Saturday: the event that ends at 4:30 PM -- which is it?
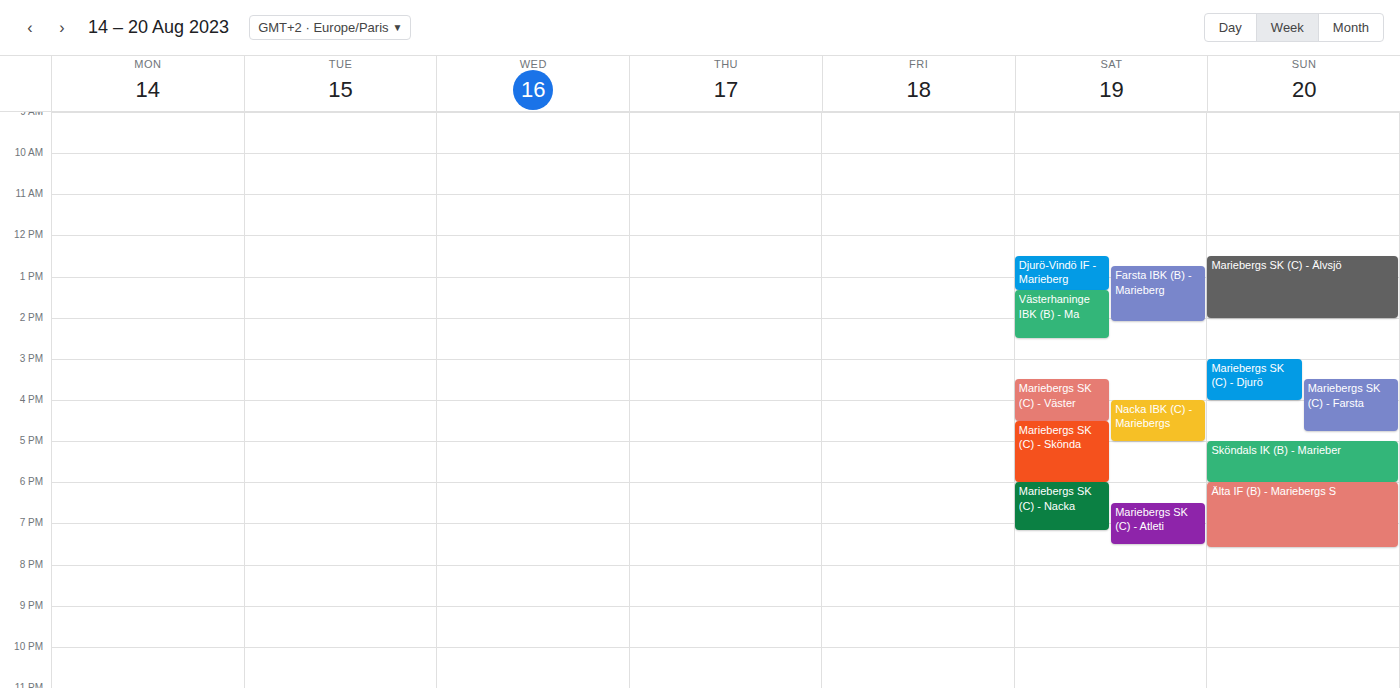
"Mariebergs SK (C) - Väster"